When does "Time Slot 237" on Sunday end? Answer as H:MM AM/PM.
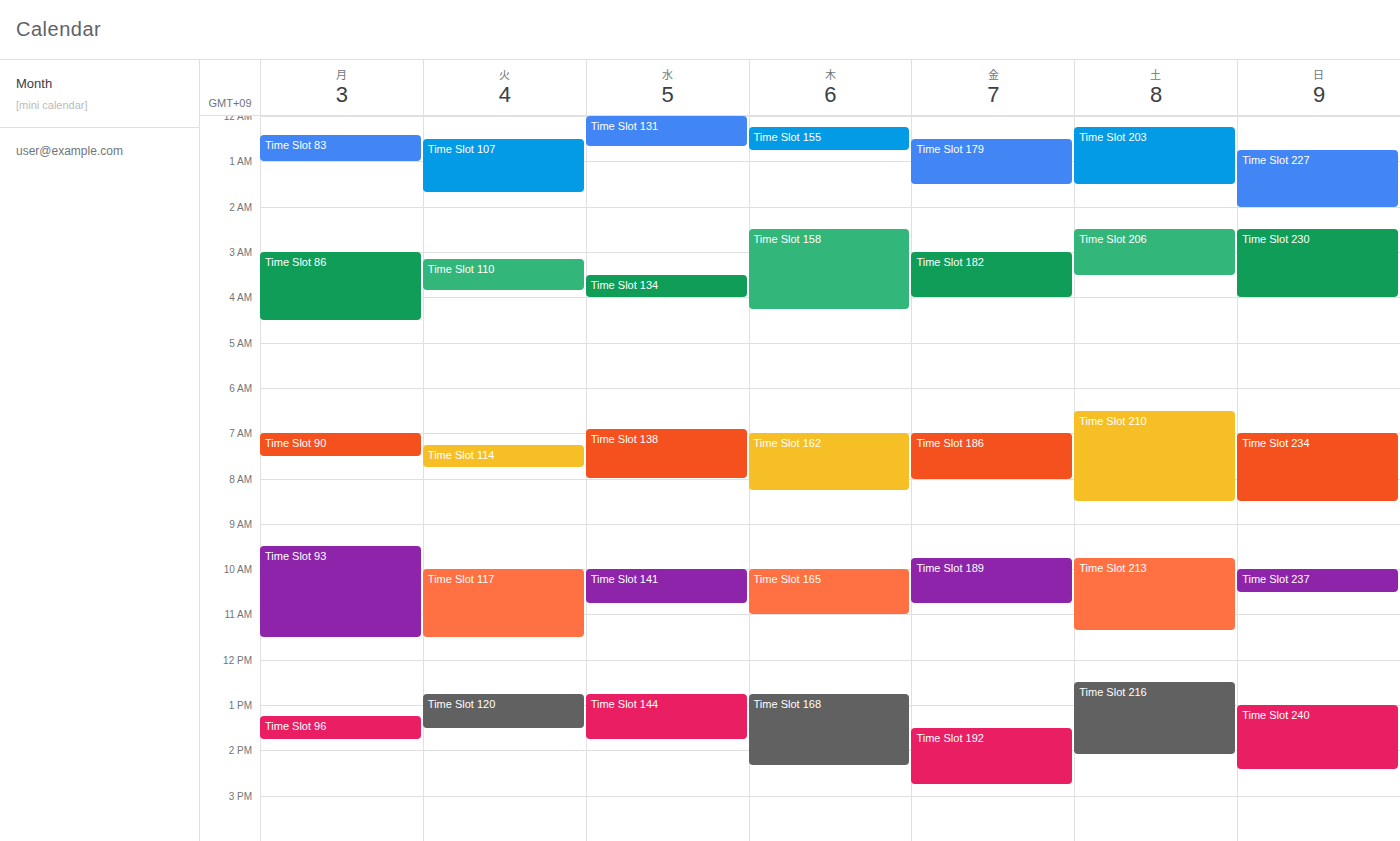
10:30 AM